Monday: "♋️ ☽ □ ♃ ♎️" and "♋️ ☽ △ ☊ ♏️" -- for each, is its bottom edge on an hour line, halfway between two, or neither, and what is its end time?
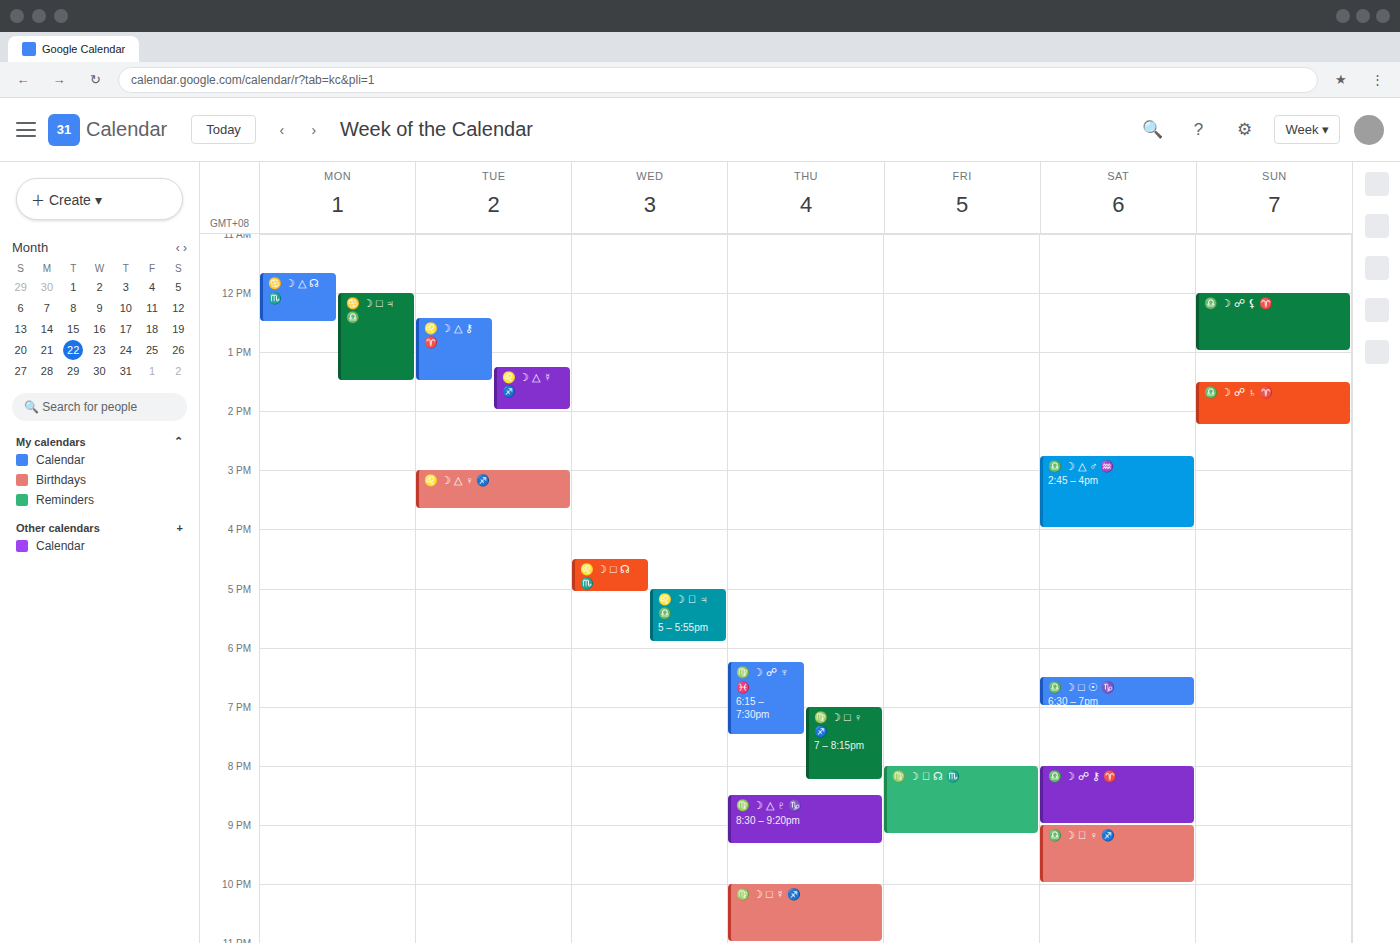
"♋️ ☽ □ ♃ ♎️": 13:30, halfway between the 13:00 and 14:00 lines. "♋️ ☽ △ ☊ ♏️": 12:30, halfway between the 12:00 and 13:00 lines.